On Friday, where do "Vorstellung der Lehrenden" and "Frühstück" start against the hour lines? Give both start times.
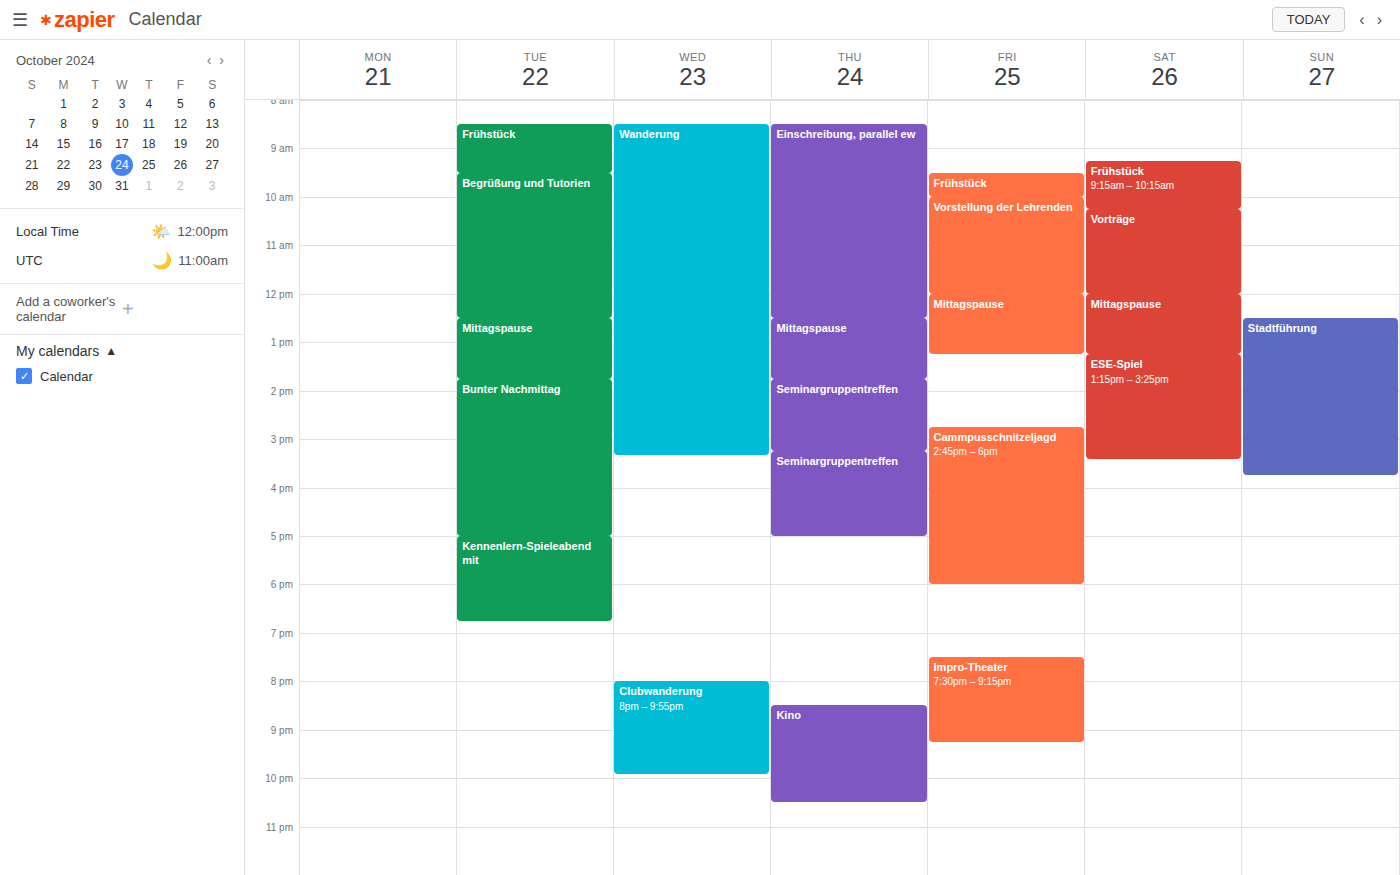
"Vorstellung der Lehrenden": 10:00 AM, exactly on the 10 AM line. "Frühstück": 9:30 AM, halfway between the 9 AM and 10 AM lines.